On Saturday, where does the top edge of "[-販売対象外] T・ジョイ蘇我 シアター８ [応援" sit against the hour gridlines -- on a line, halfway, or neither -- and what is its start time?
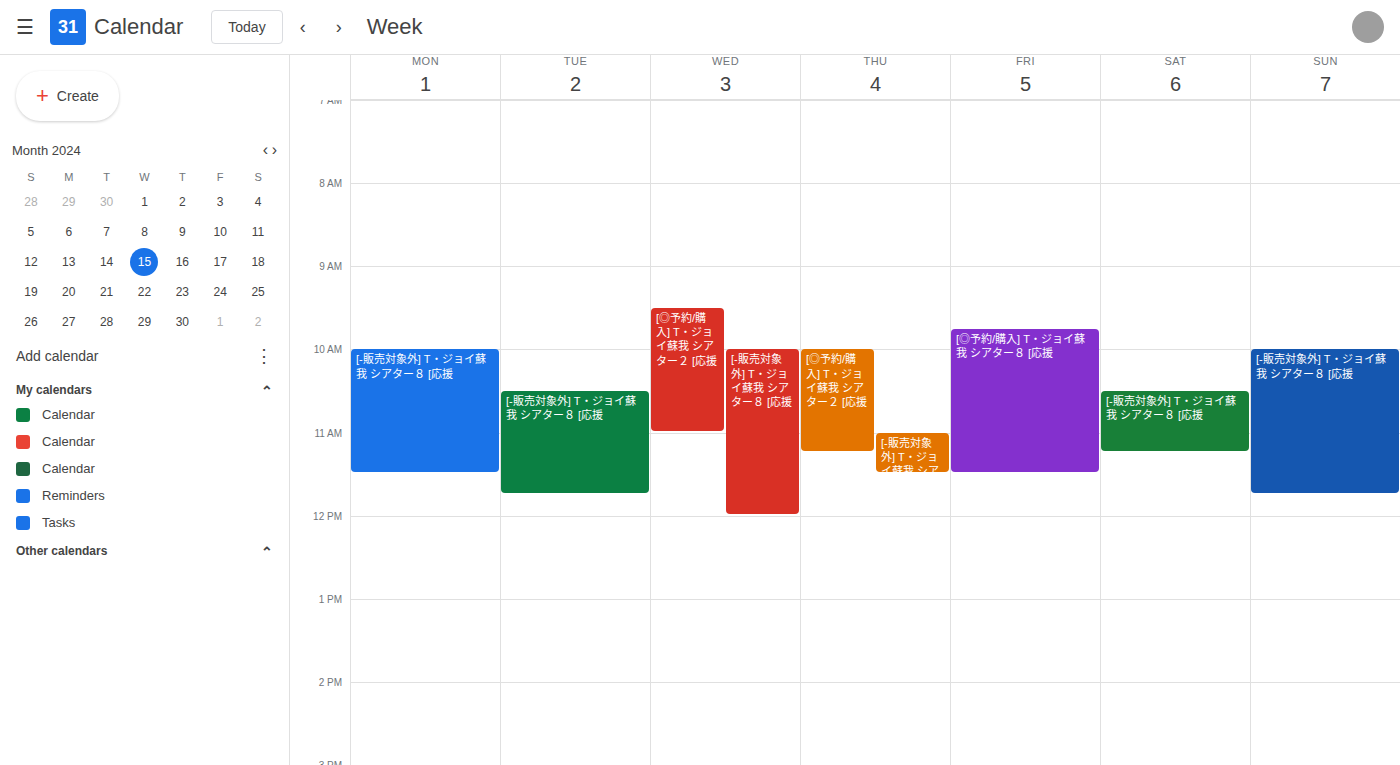
10:30 AM -- halfway between the 10 AM and 11 AM lines.